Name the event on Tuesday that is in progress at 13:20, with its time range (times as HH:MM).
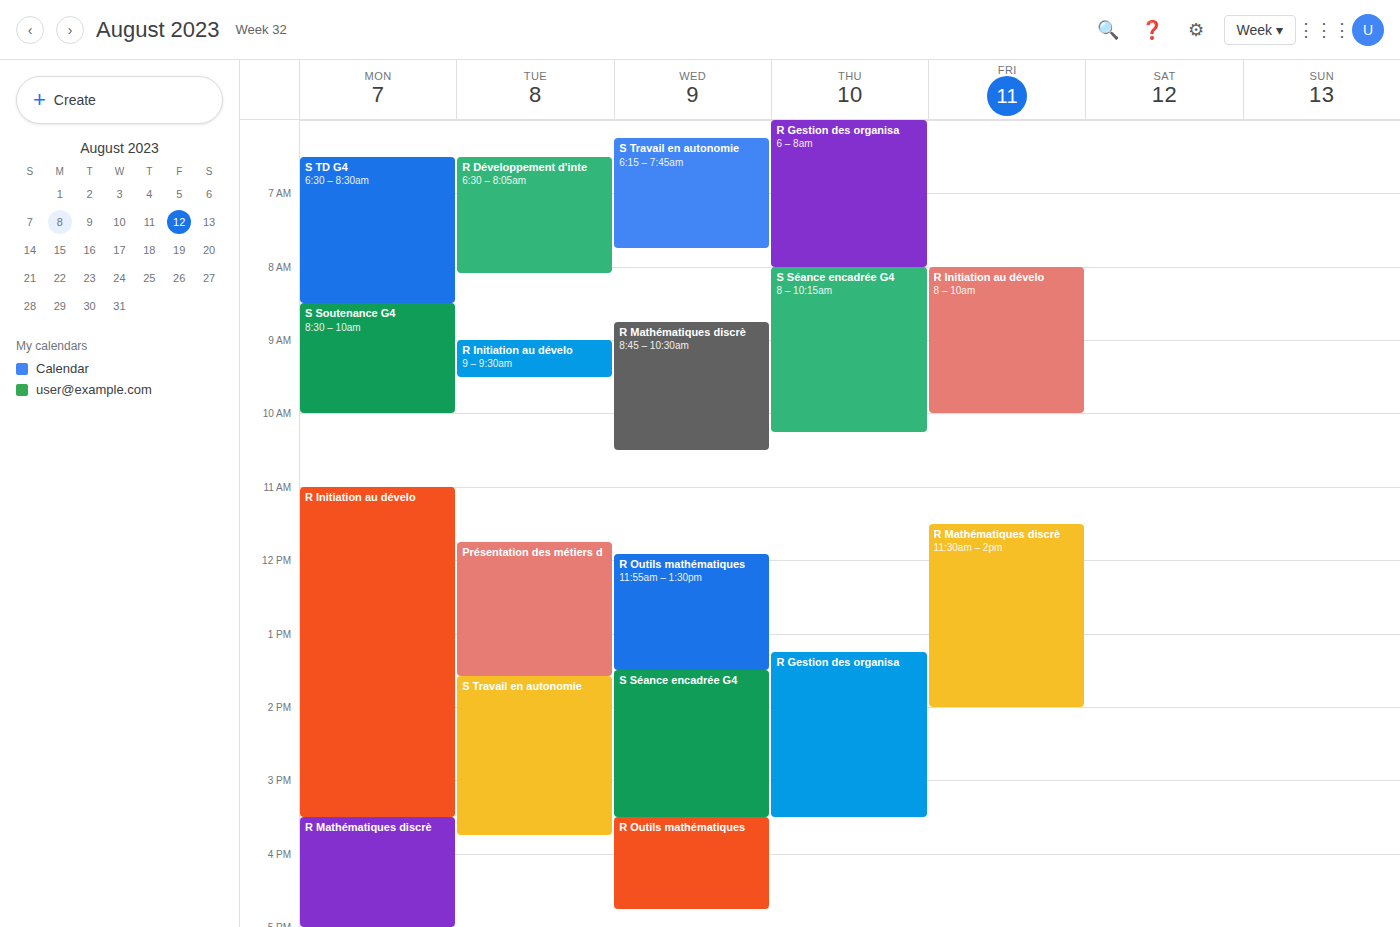
"Présentation des métiers d", 11:45 to 13:35